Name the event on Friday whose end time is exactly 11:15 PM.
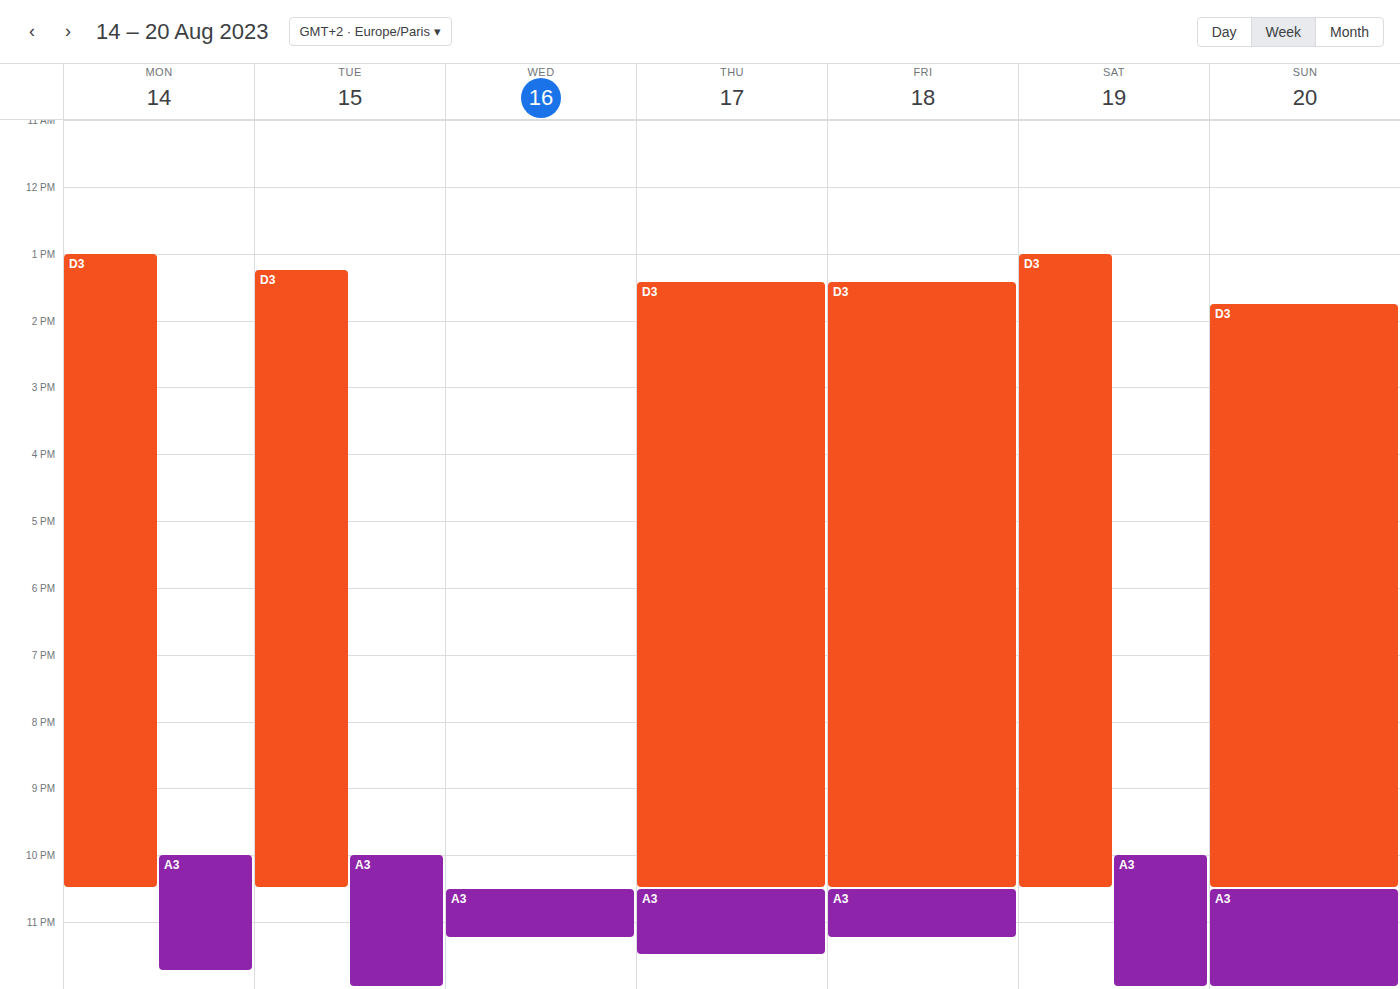
"A3"